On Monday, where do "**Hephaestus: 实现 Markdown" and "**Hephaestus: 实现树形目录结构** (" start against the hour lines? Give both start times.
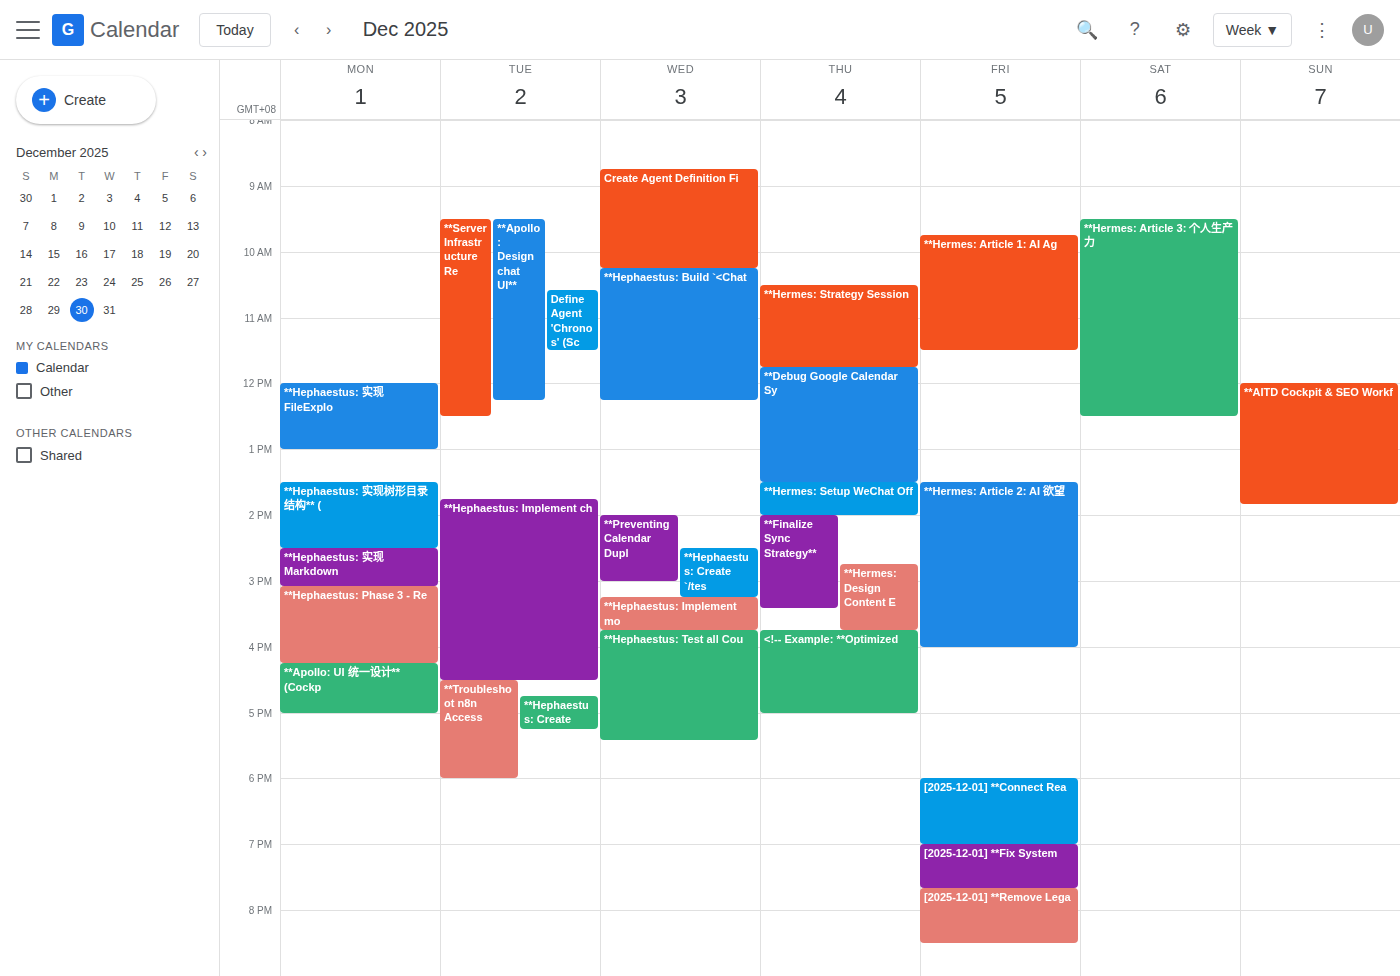
"**Hephaestus: 实现 Markdown": 2:30 PM, halfway between the 2 PM and 3 PM lines. "**Hephaestus: 实现树形目录结构** (": 1:30 PM, halfway between the 1 PM and 2 PM lines.